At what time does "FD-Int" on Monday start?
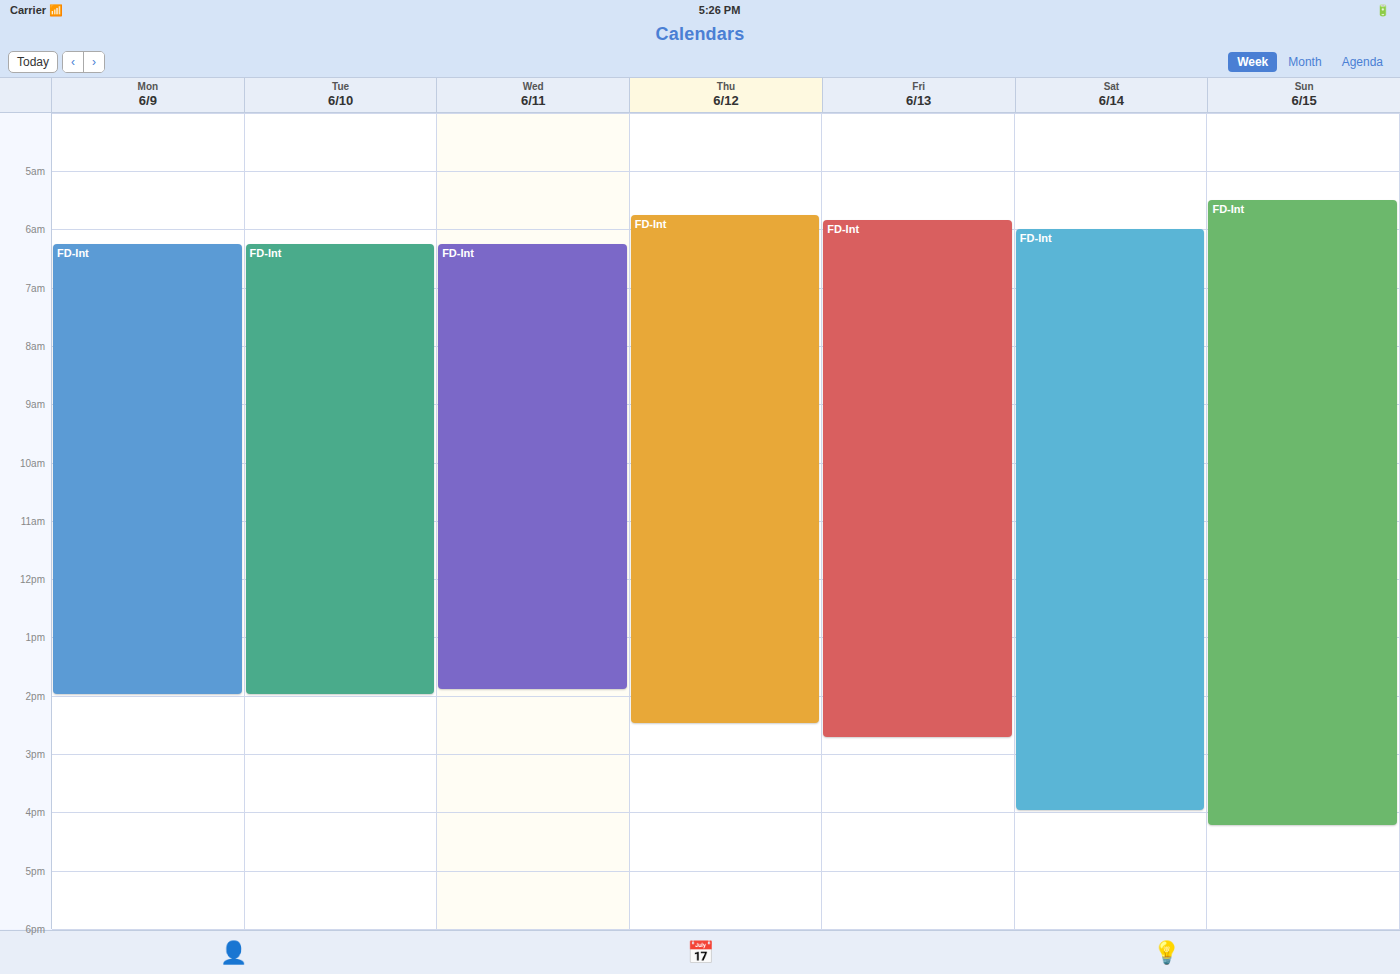
6:15 AM